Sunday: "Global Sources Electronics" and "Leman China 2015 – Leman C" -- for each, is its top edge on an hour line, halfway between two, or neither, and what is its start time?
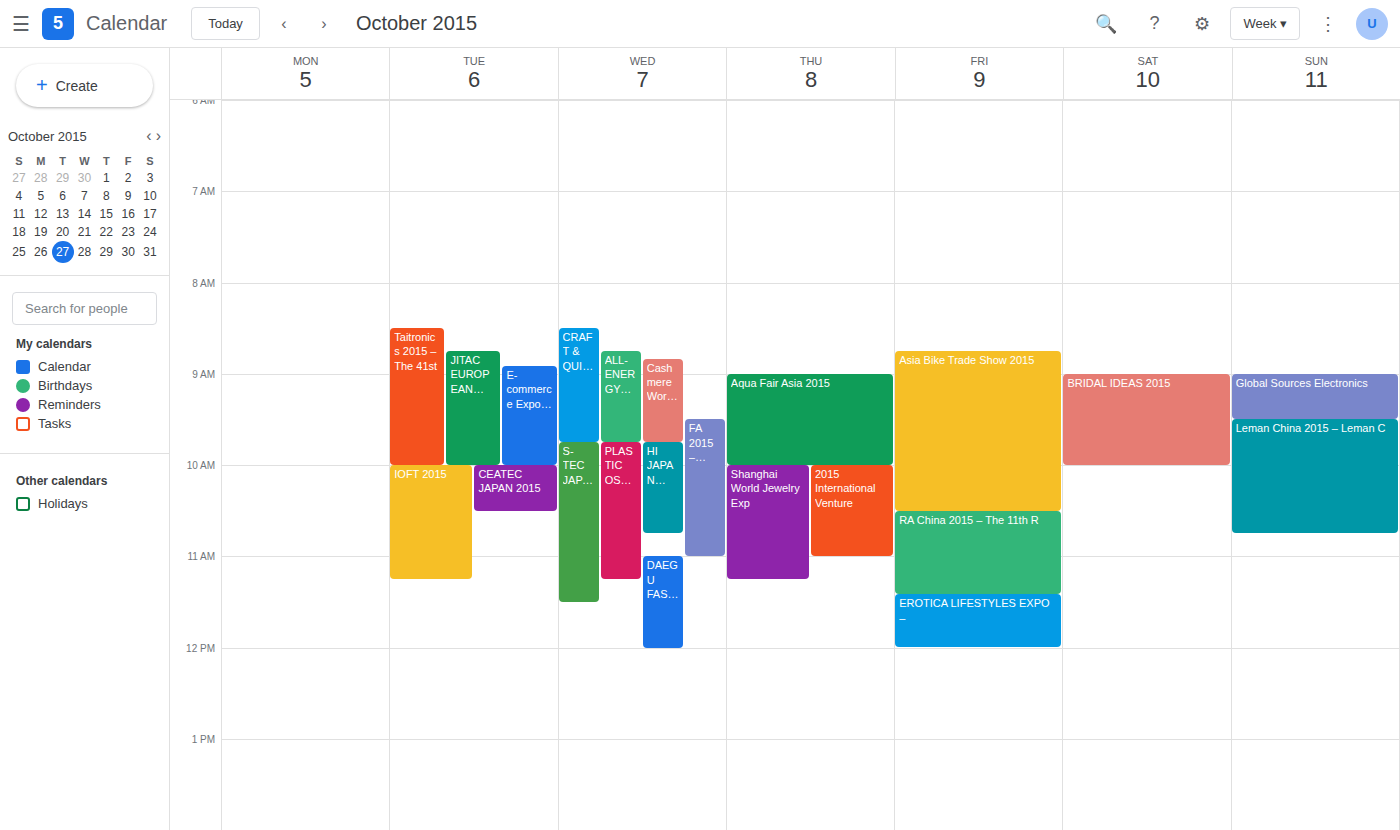
"Global Sources Electronics": 9:00 AM, exactly on the 9 AM line. "Leman China 2015 – Leman C": 9:30 AM, halfway between the 9 AM and 10 AM lines.